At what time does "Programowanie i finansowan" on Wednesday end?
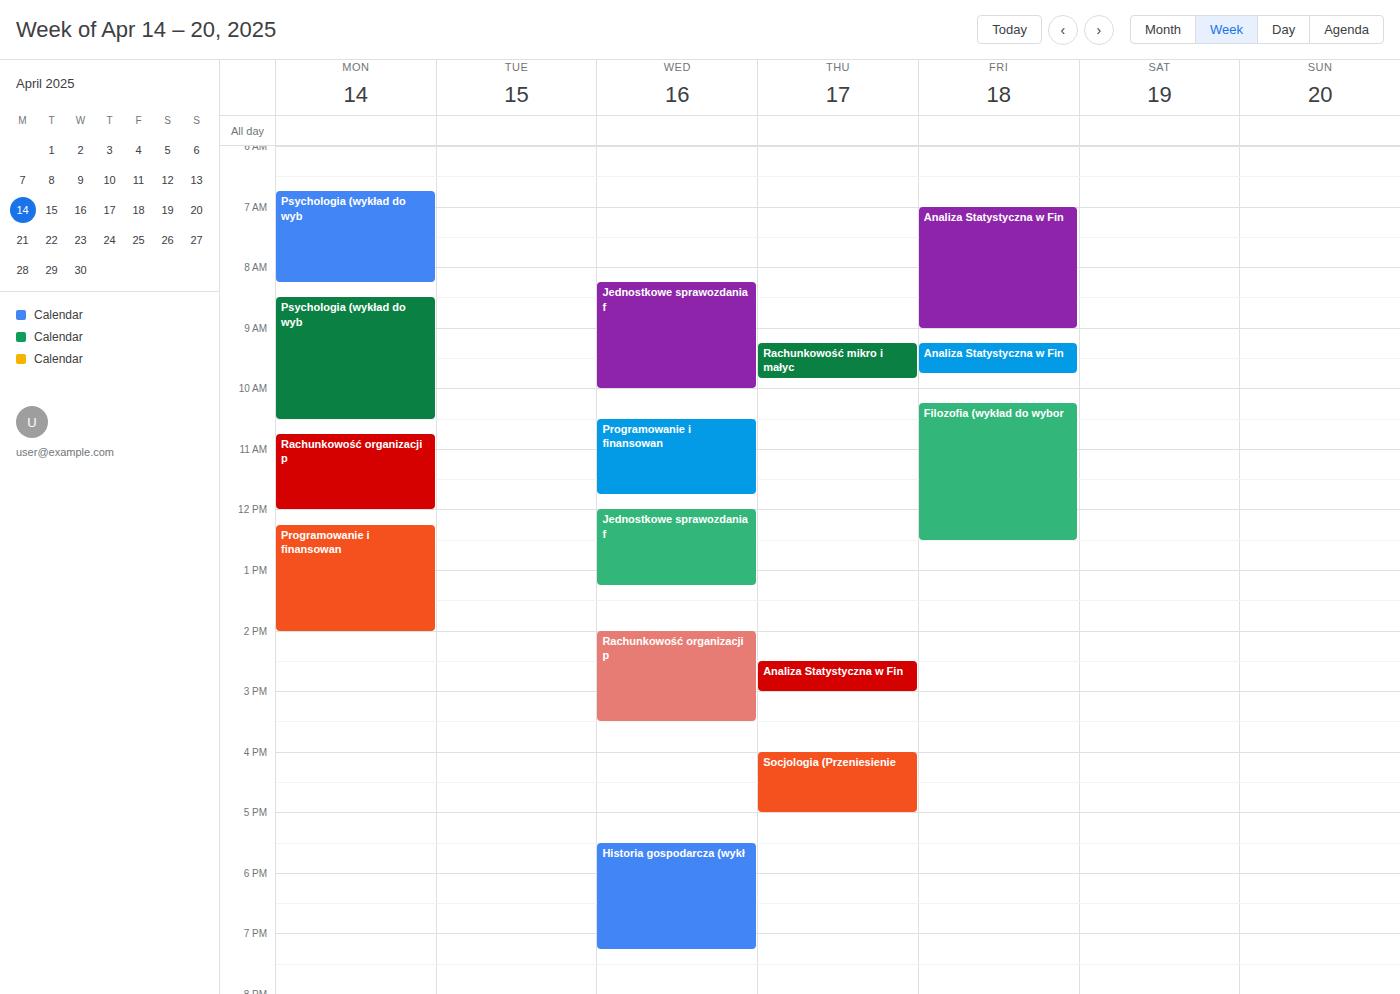
11:45 AM